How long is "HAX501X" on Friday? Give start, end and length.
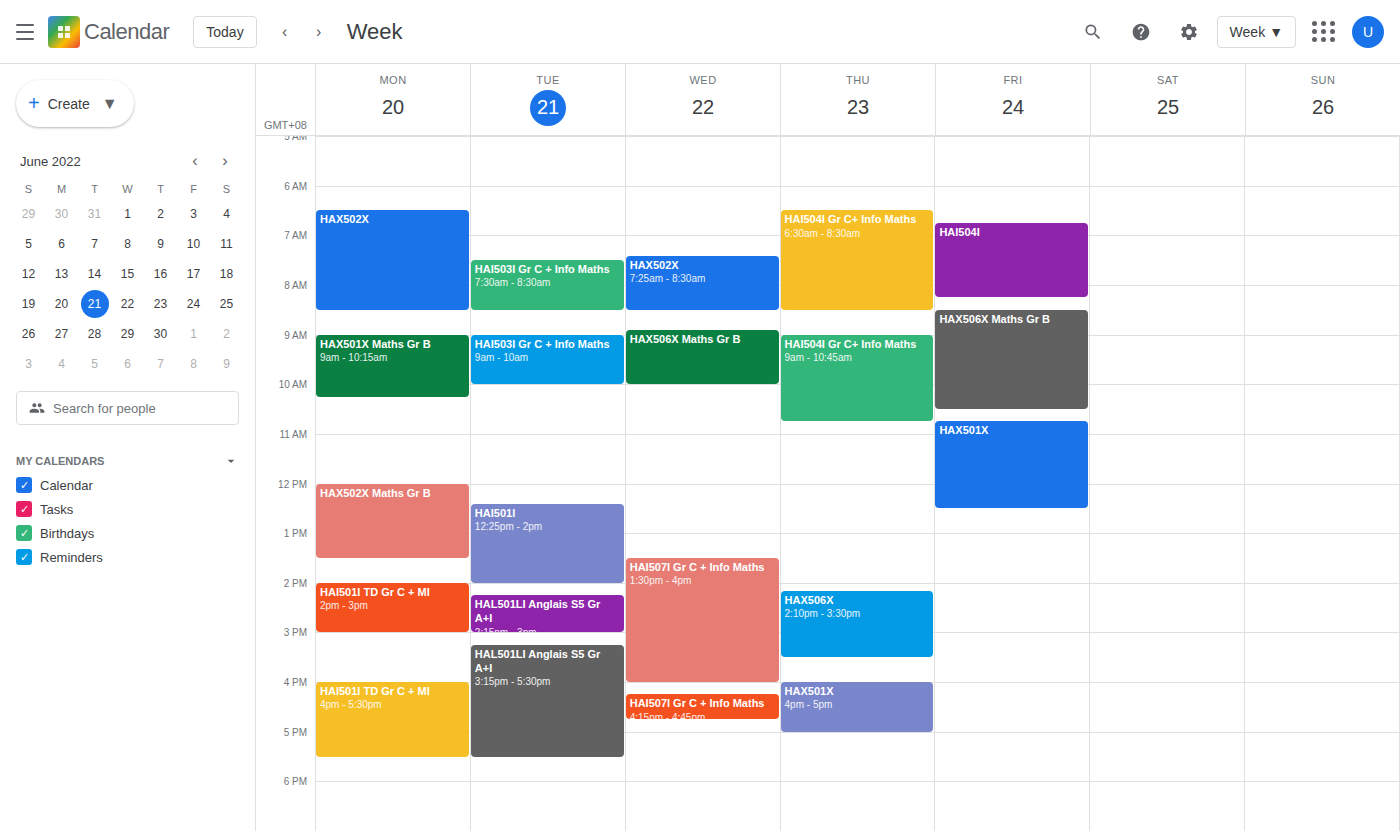
10:45 AM to 12:30 PM, 1 hour 45 minutes